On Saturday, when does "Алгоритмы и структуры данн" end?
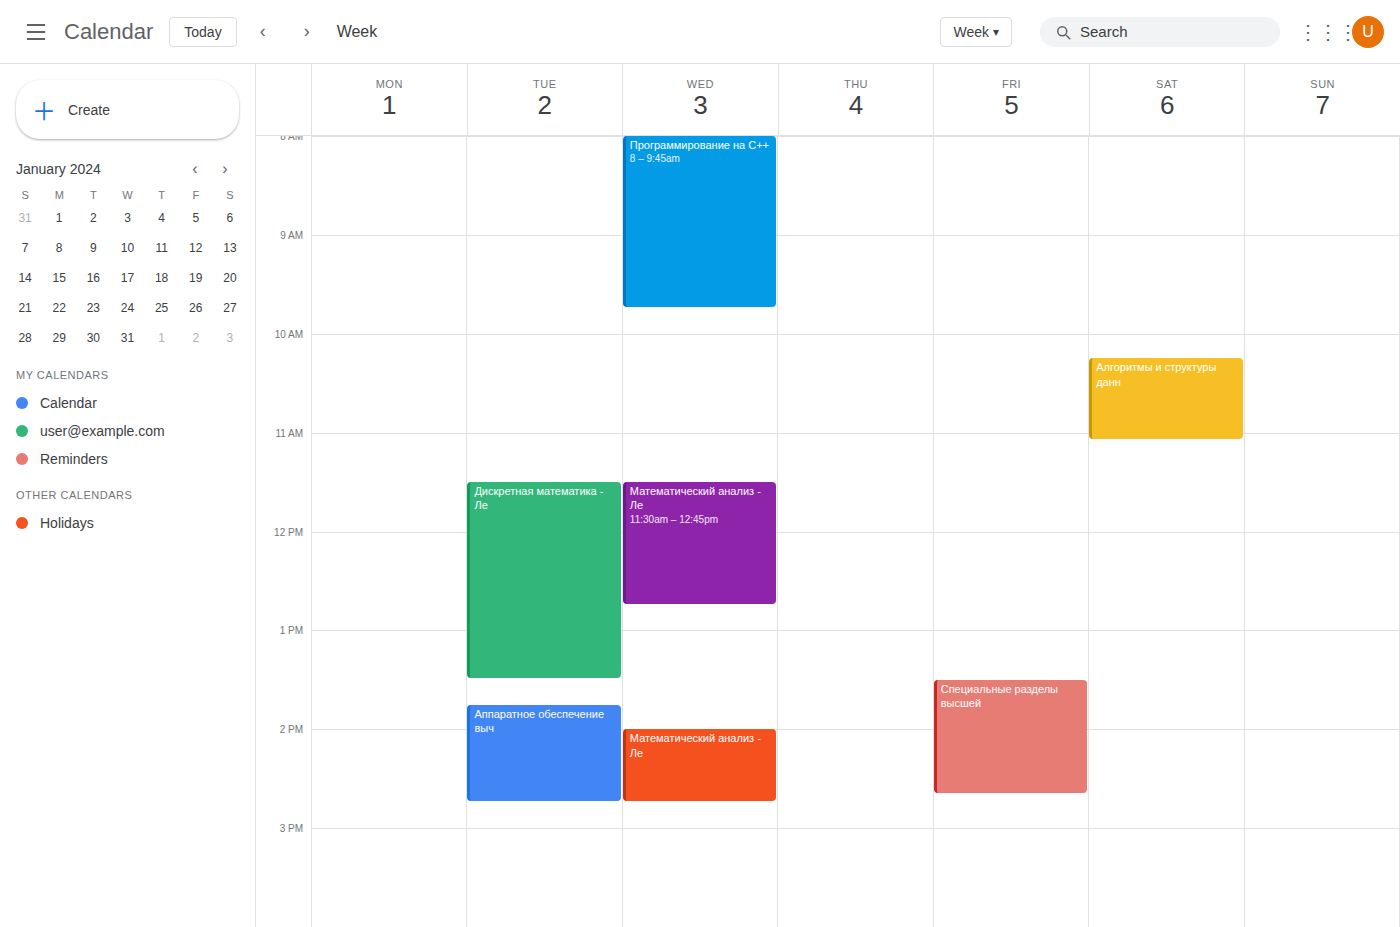
11:05 AM